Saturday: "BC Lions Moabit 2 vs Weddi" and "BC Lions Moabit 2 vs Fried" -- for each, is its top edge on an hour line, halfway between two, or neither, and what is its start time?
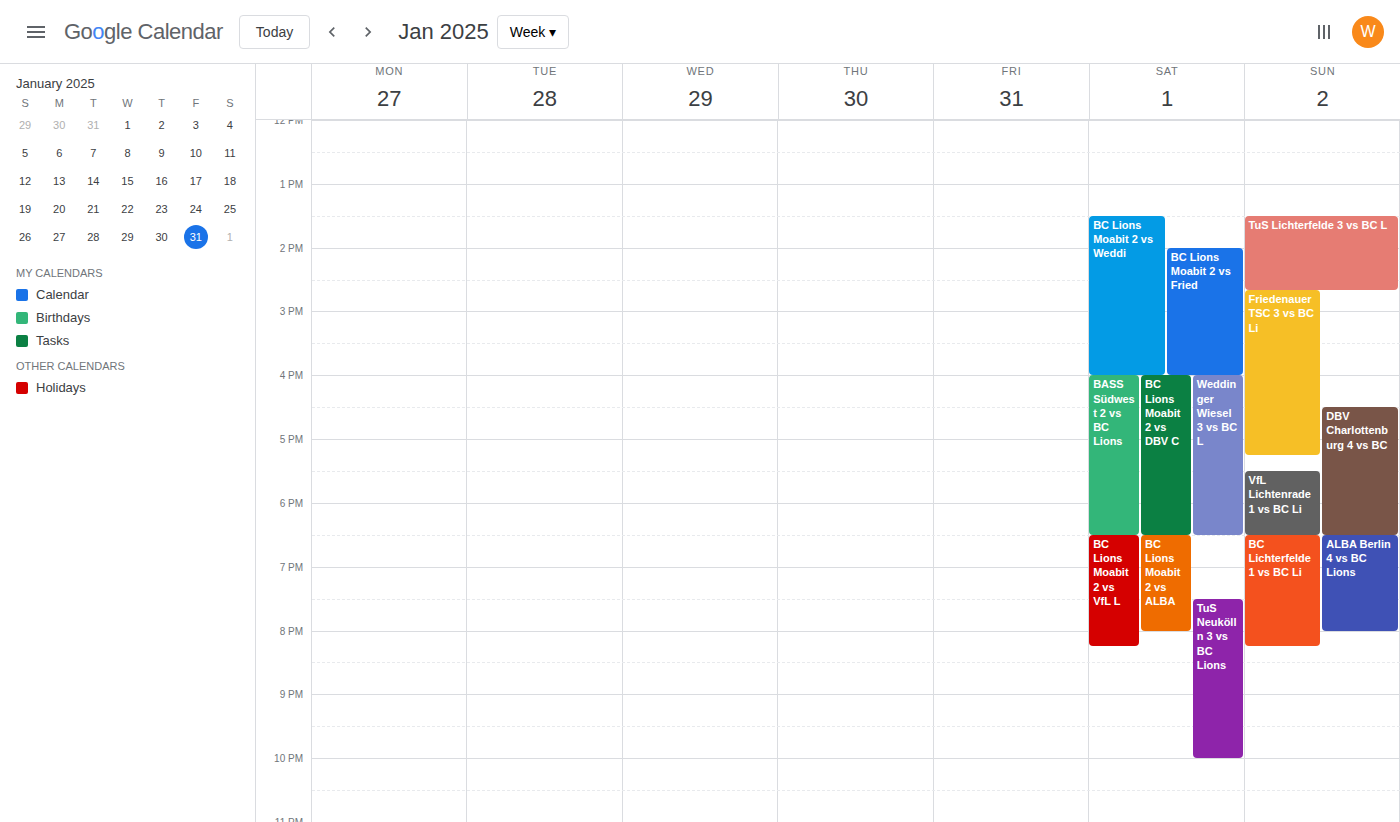
"BC Lions Moabit 2 vs Weddi": 1:30 PM, halfway between the 1 PM and 2 PM lines. "BC Lions Moabit 2 vs Fried": 2:00 PM, exactly on the 2 PM line.